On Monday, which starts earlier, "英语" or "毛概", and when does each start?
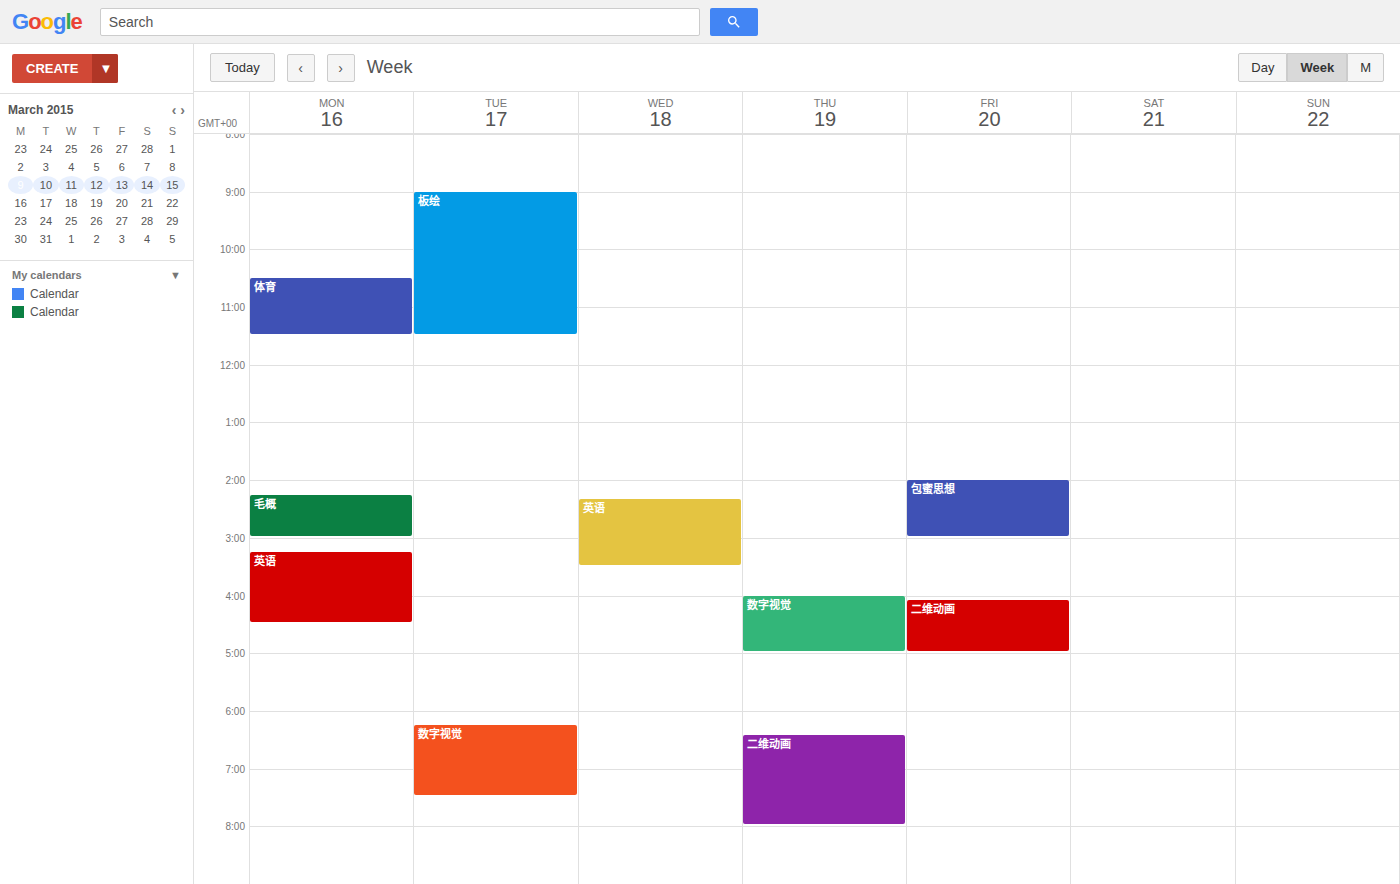
"毛概" 14:15; "英语" 15:15.